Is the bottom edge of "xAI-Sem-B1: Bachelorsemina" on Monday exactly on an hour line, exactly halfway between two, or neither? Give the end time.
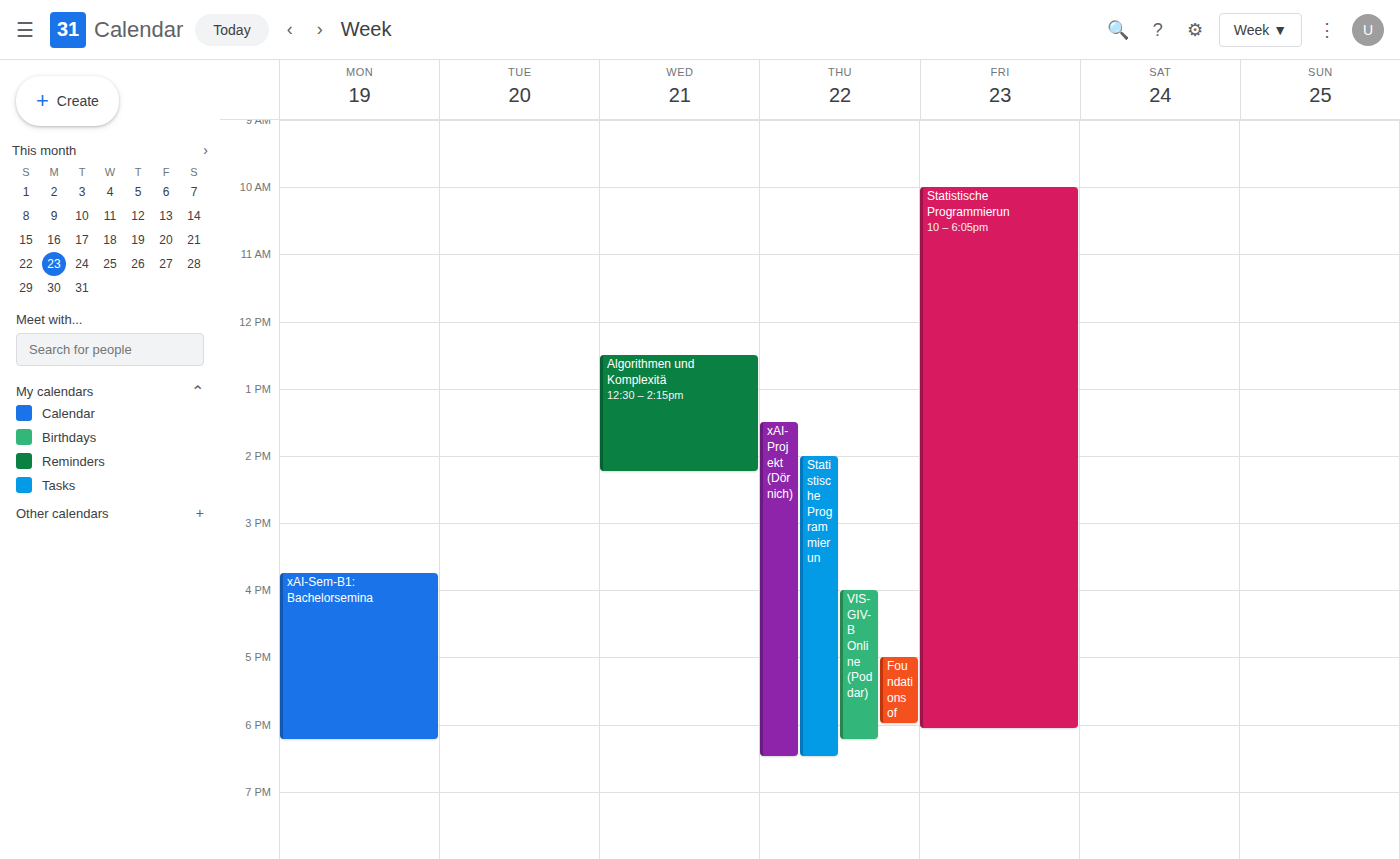
6:15 PM -- neither: a quarter of the way from the 6 PM line to the 7 PM line.